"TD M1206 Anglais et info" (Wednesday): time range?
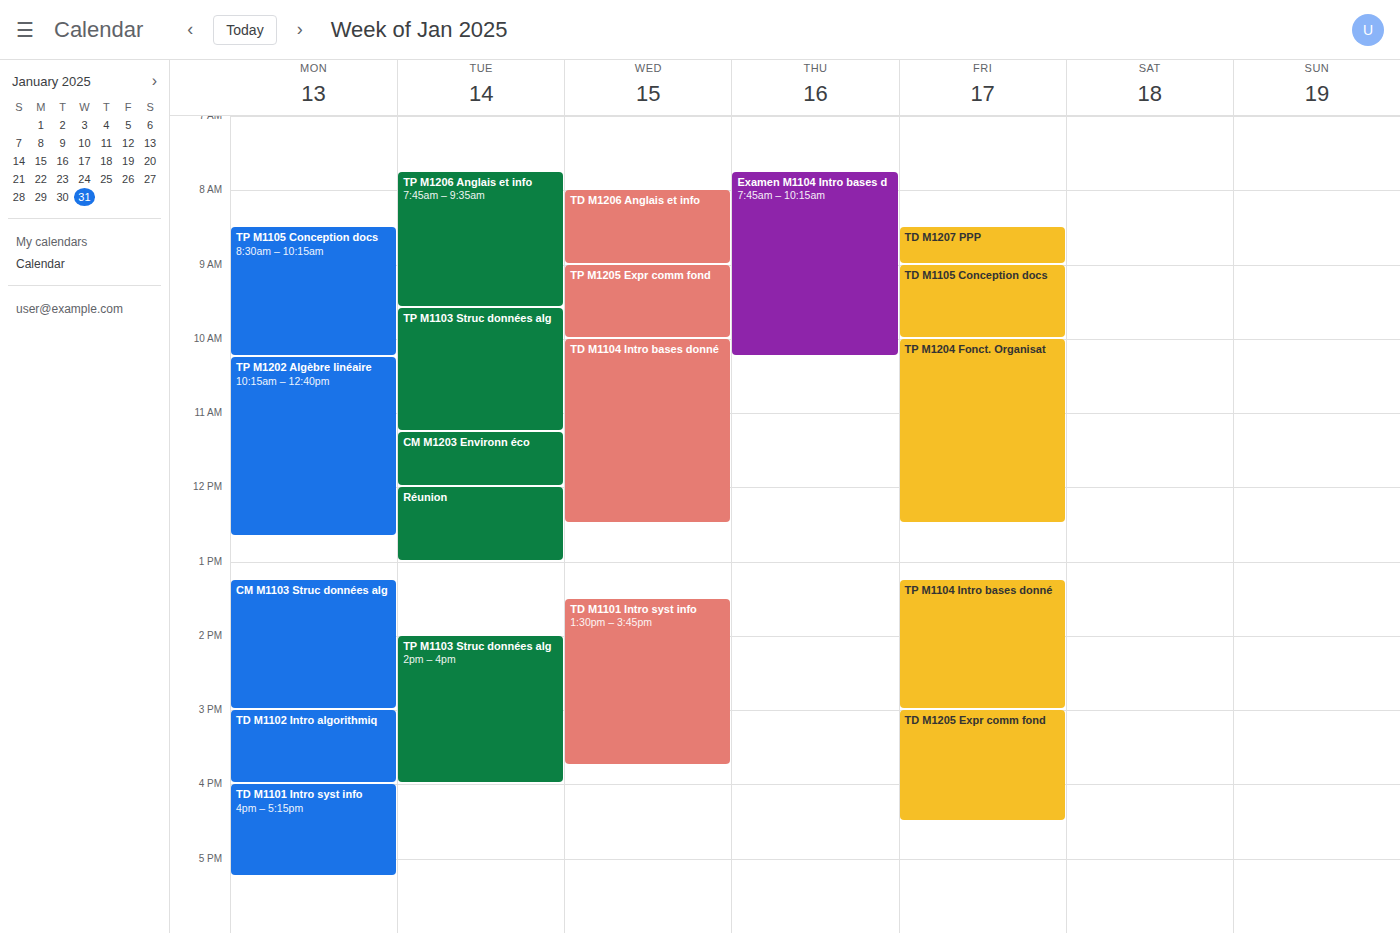
8:00 AM to 9:00 AM